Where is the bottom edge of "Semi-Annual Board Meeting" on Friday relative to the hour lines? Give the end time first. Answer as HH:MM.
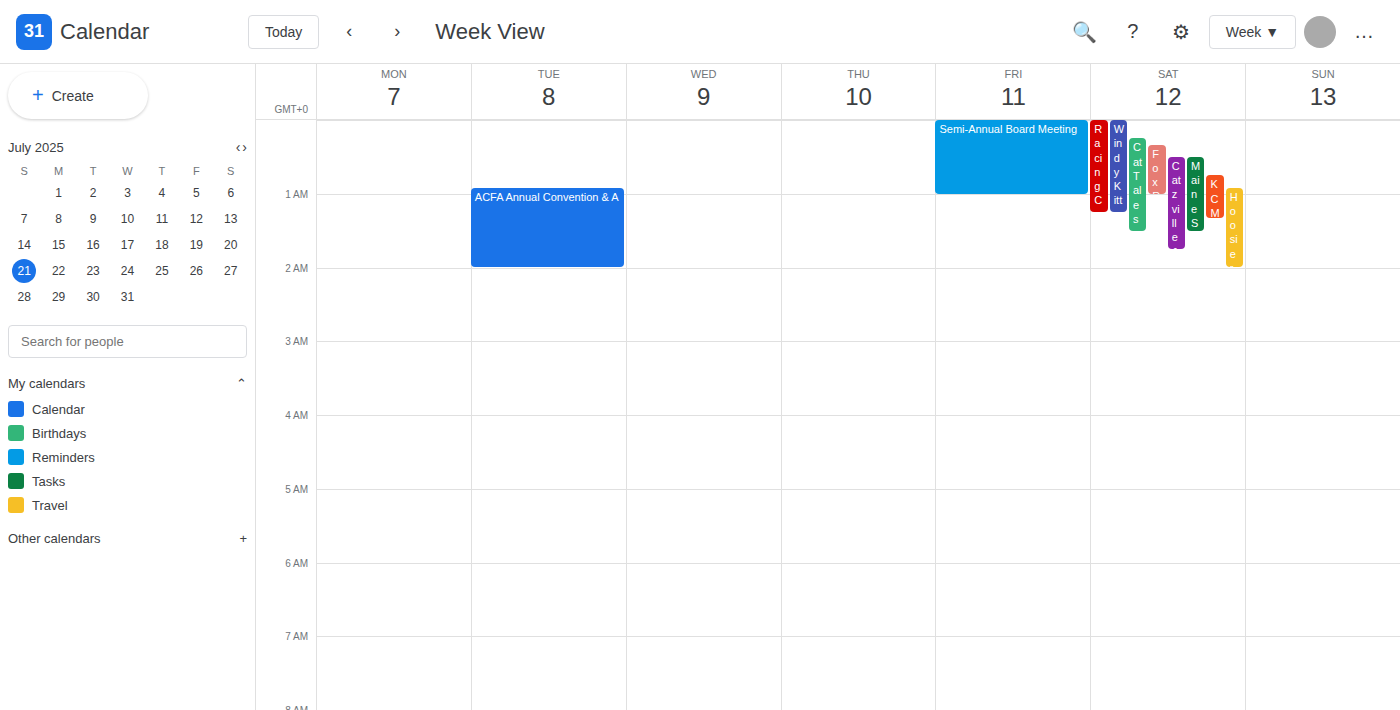
01:00 -- exactly on the 01:00 line.